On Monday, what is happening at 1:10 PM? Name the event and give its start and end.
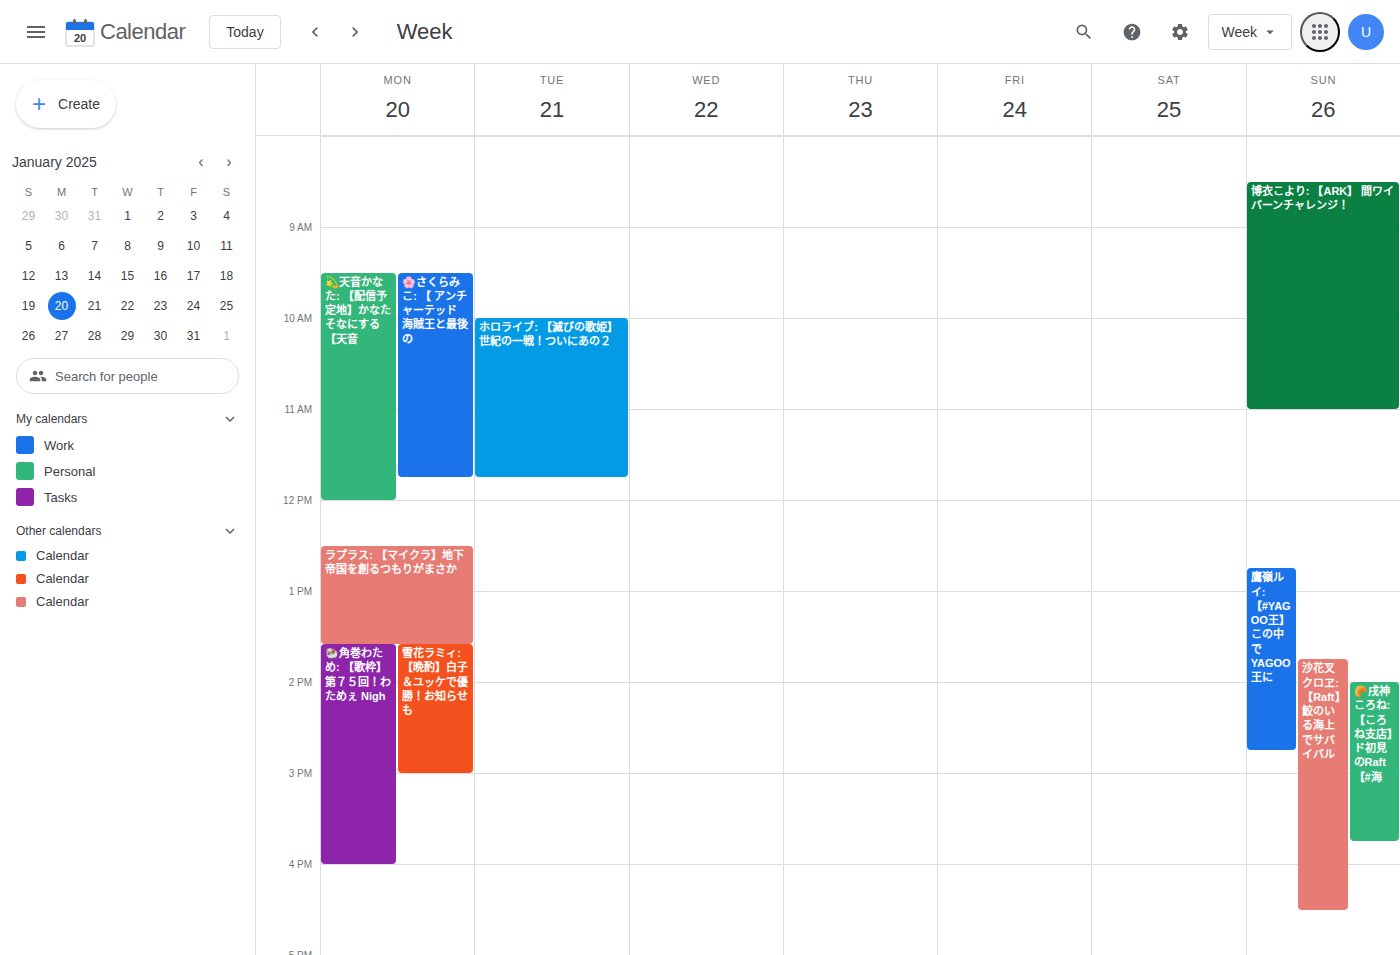
"ラプラス: 【マイクラ】地下帝国を創るつもりがまさか", 12:30 PM to 1:35 PM